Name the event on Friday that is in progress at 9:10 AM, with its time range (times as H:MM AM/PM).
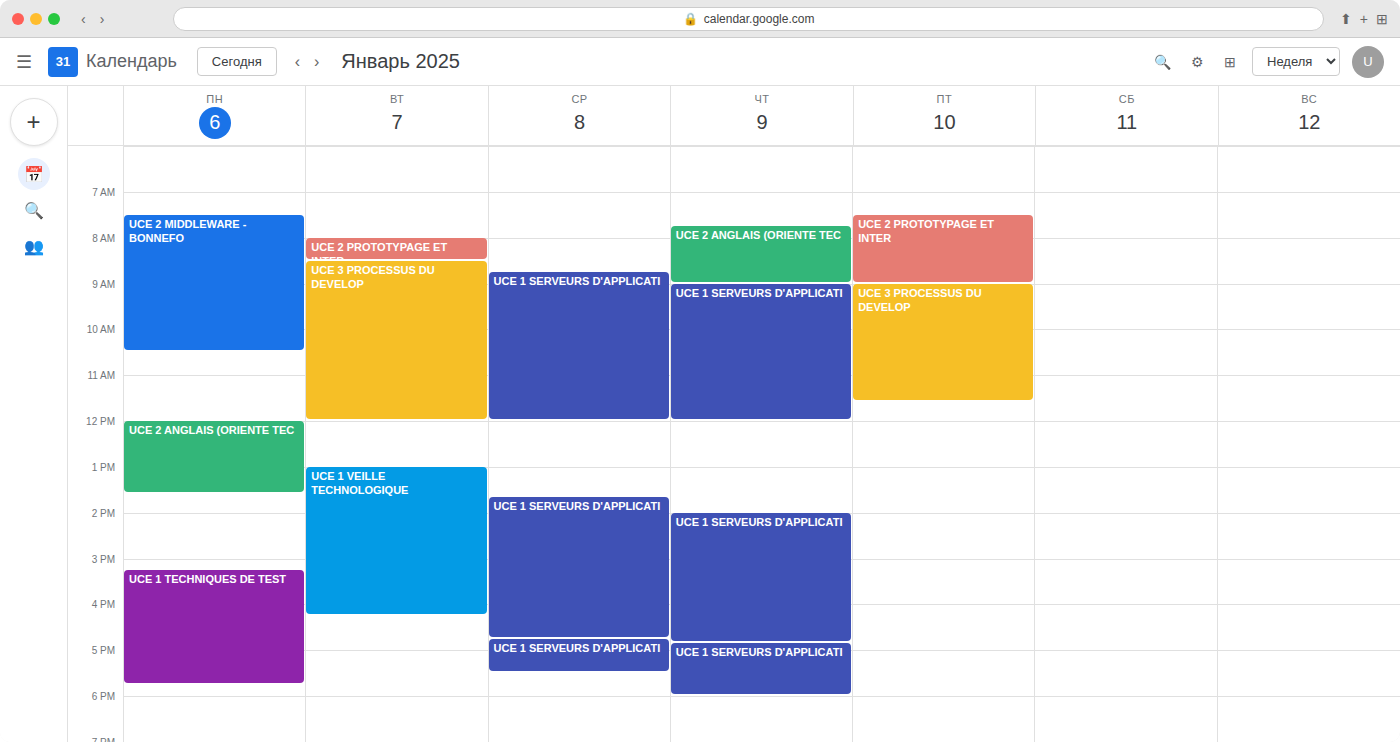
"UCE 3 PROCESSUS DU DEVELOP", 9:00 AM to 11:35 AM